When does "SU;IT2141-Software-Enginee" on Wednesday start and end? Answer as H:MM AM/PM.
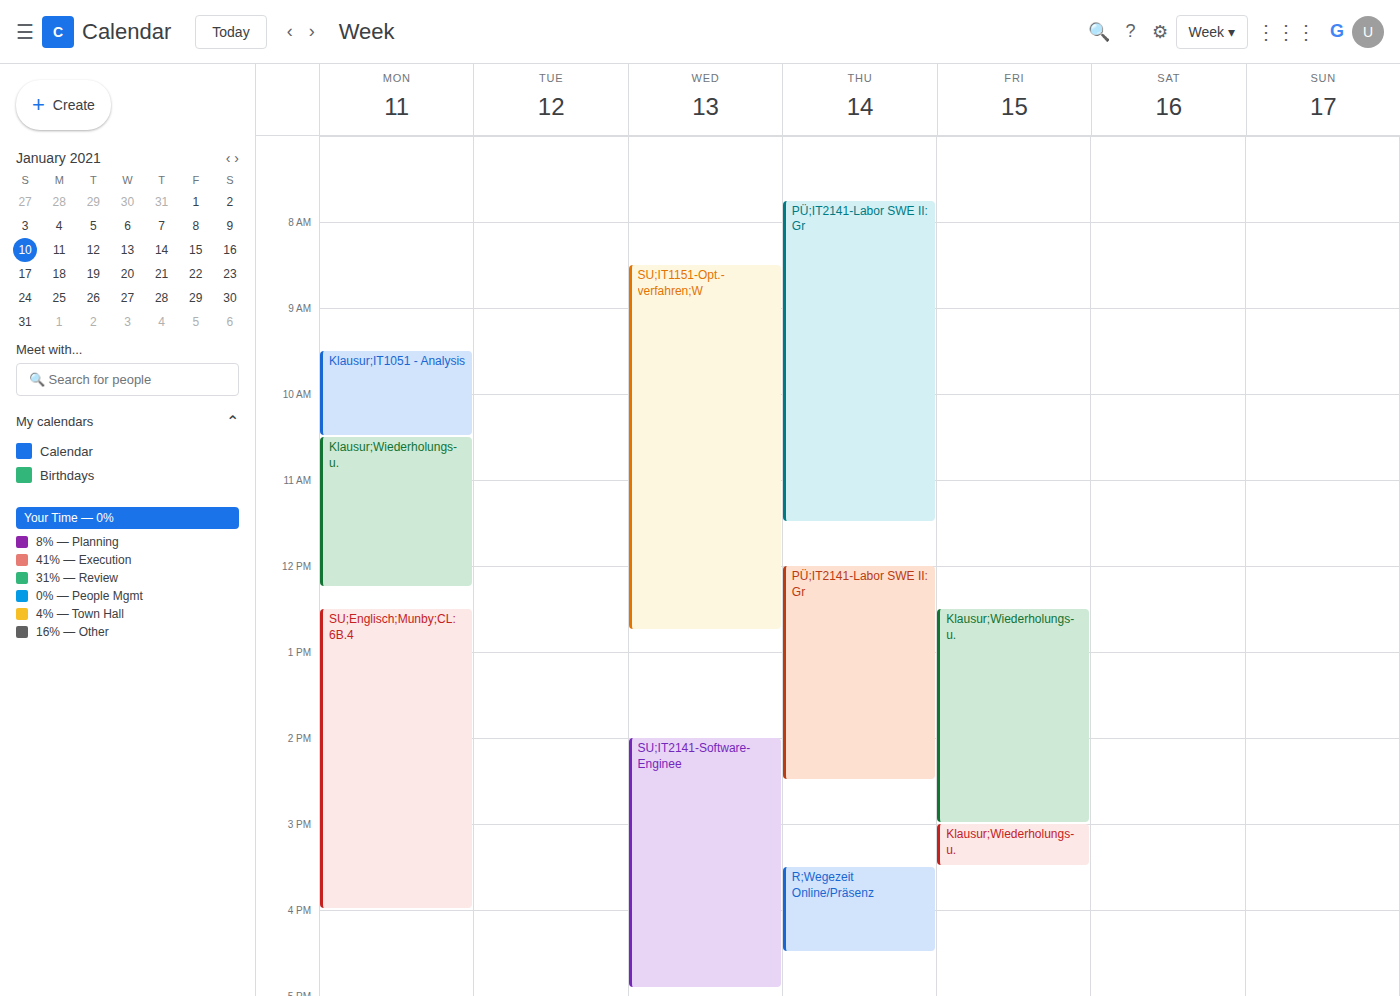
2:00 PM to 4:55 PM